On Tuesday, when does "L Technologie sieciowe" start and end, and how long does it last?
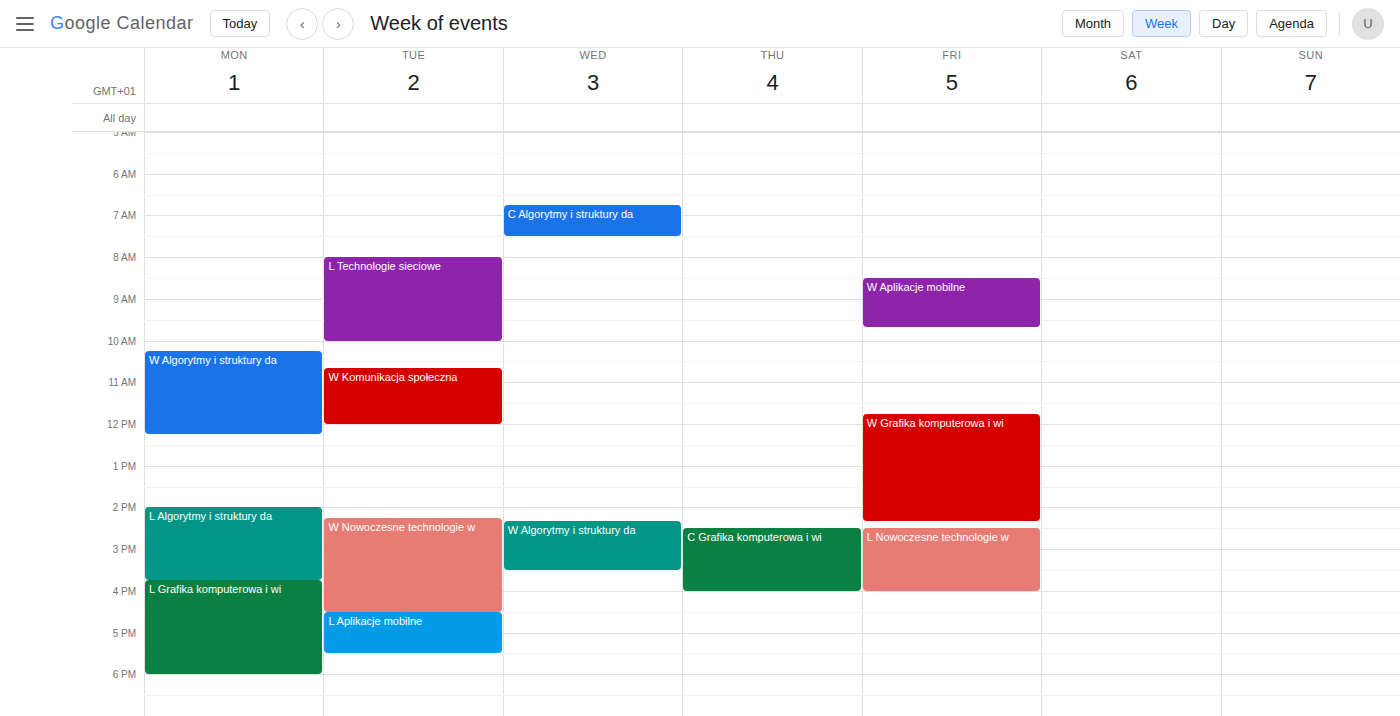
8:00 AM to 10:00 AM, 2 hours